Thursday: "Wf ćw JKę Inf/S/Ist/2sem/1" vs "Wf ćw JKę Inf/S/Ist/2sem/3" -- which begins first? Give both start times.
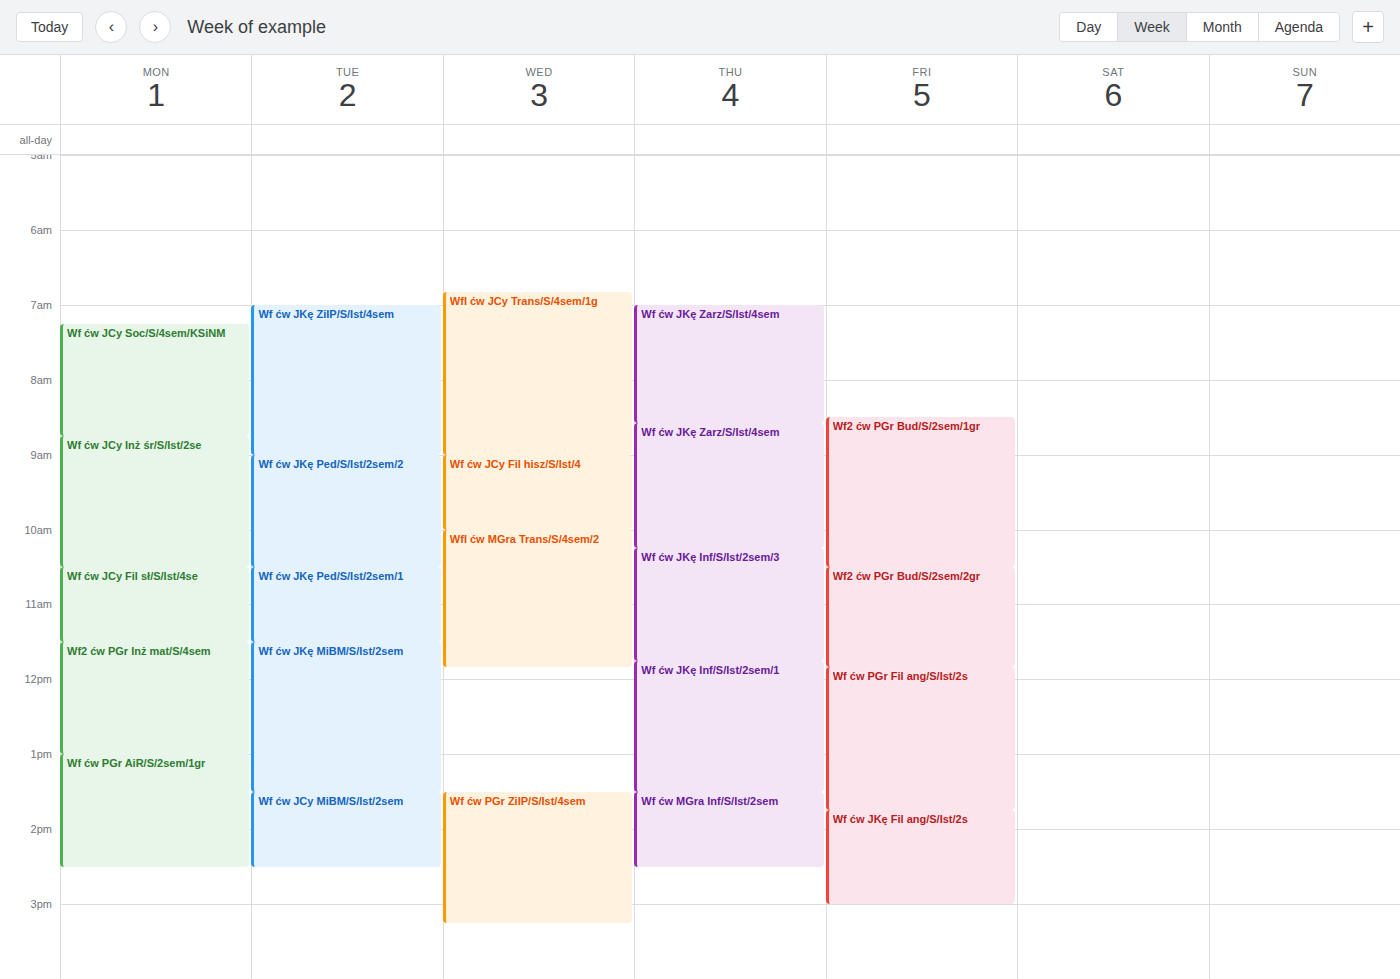
"Wf ćw JKę Inf/S/Ist/2sem/3" 10:15 AM; "Wf ćw JKę Inf/S/Ist/2sem/1" 11:45 AM.